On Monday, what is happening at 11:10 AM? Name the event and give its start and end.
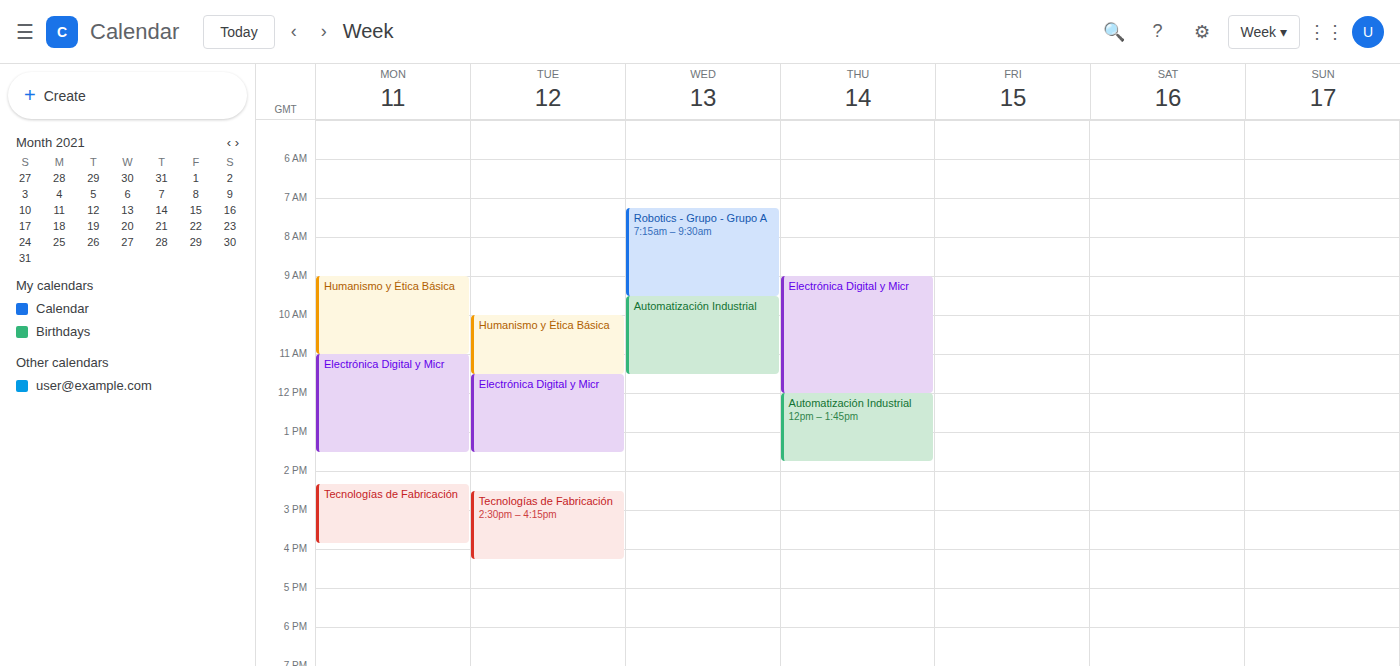
"Electrónica Digital y Micr", 11:00 AM to 1:30 PM